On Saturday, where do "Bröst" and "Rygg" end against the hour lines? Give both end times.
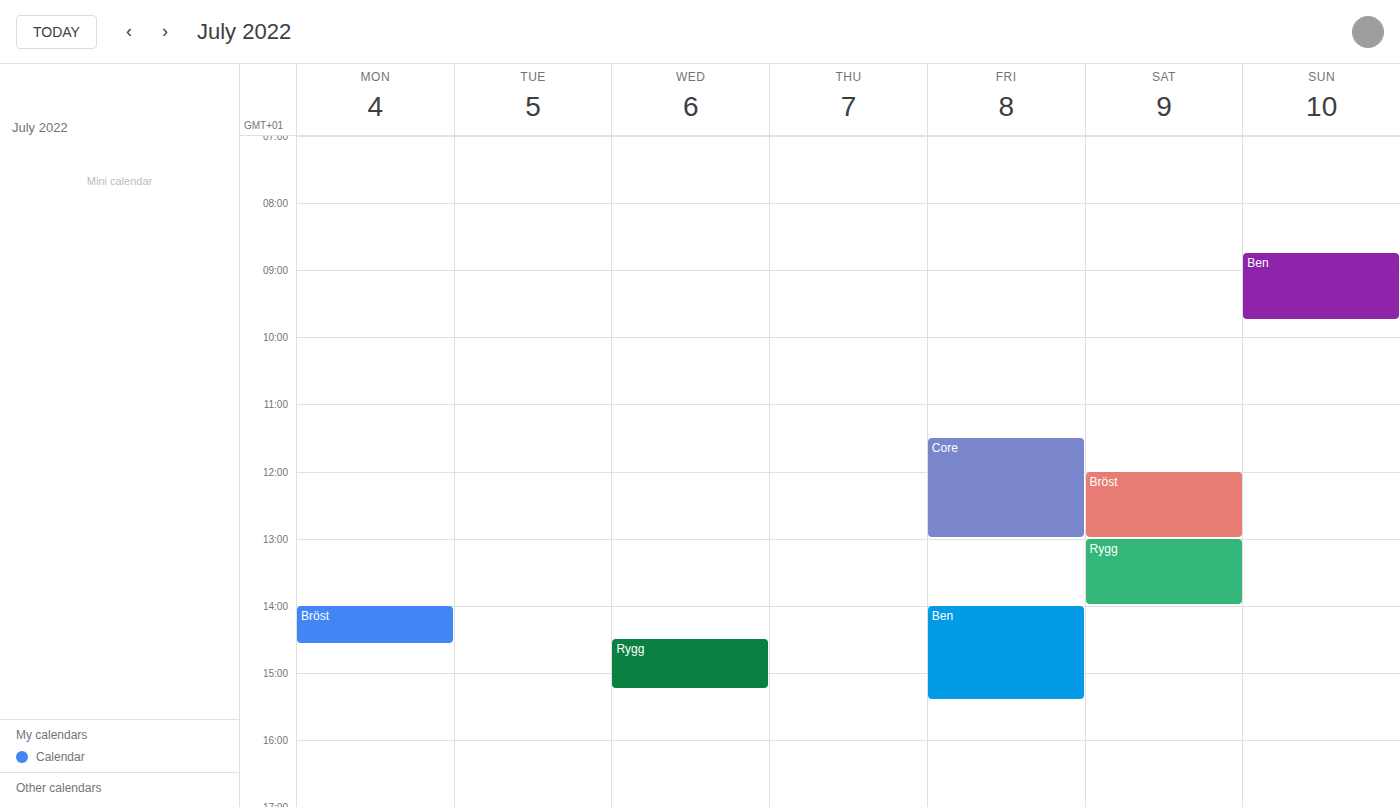
"Bröst": 13:00, exactly on the 13:00 line. "Rygg": 14:00, exactly on the 14:00 line.